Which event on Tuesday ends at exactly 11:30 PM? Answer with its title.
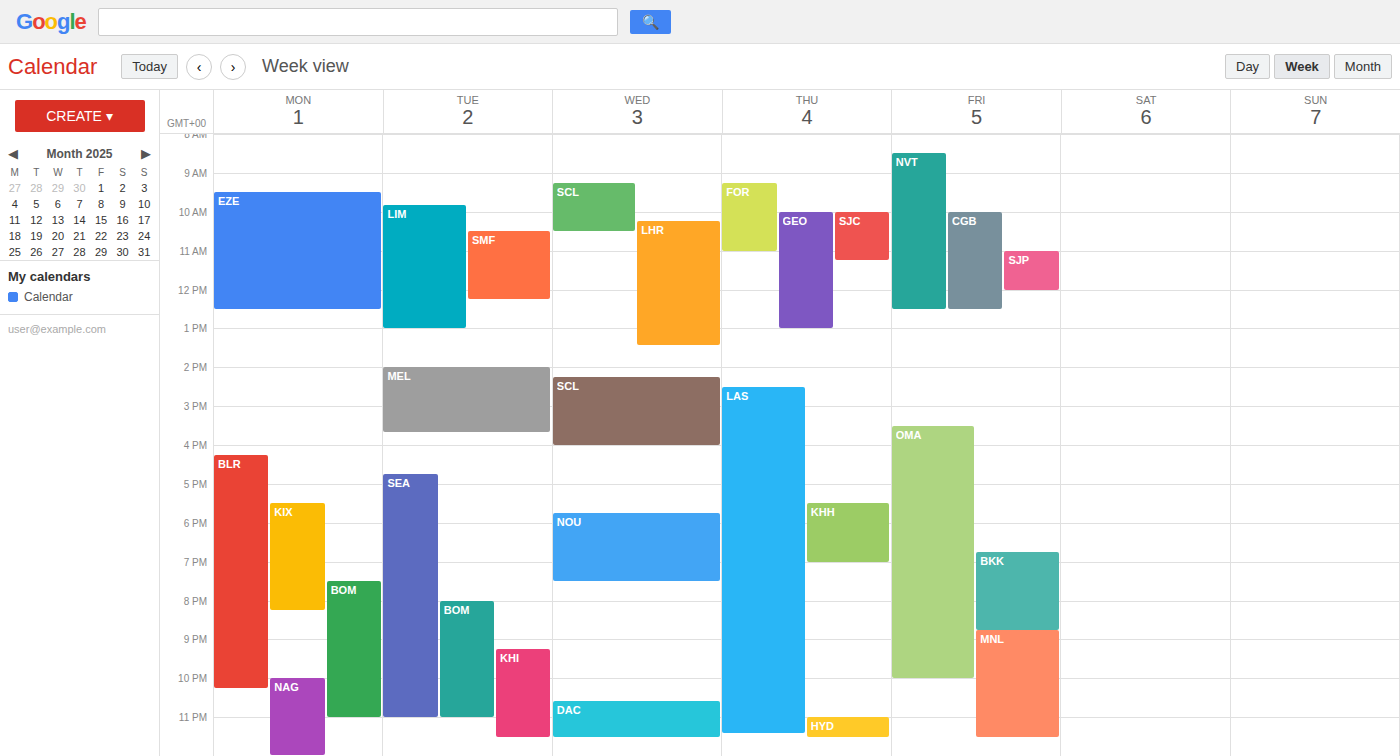
"KHI"